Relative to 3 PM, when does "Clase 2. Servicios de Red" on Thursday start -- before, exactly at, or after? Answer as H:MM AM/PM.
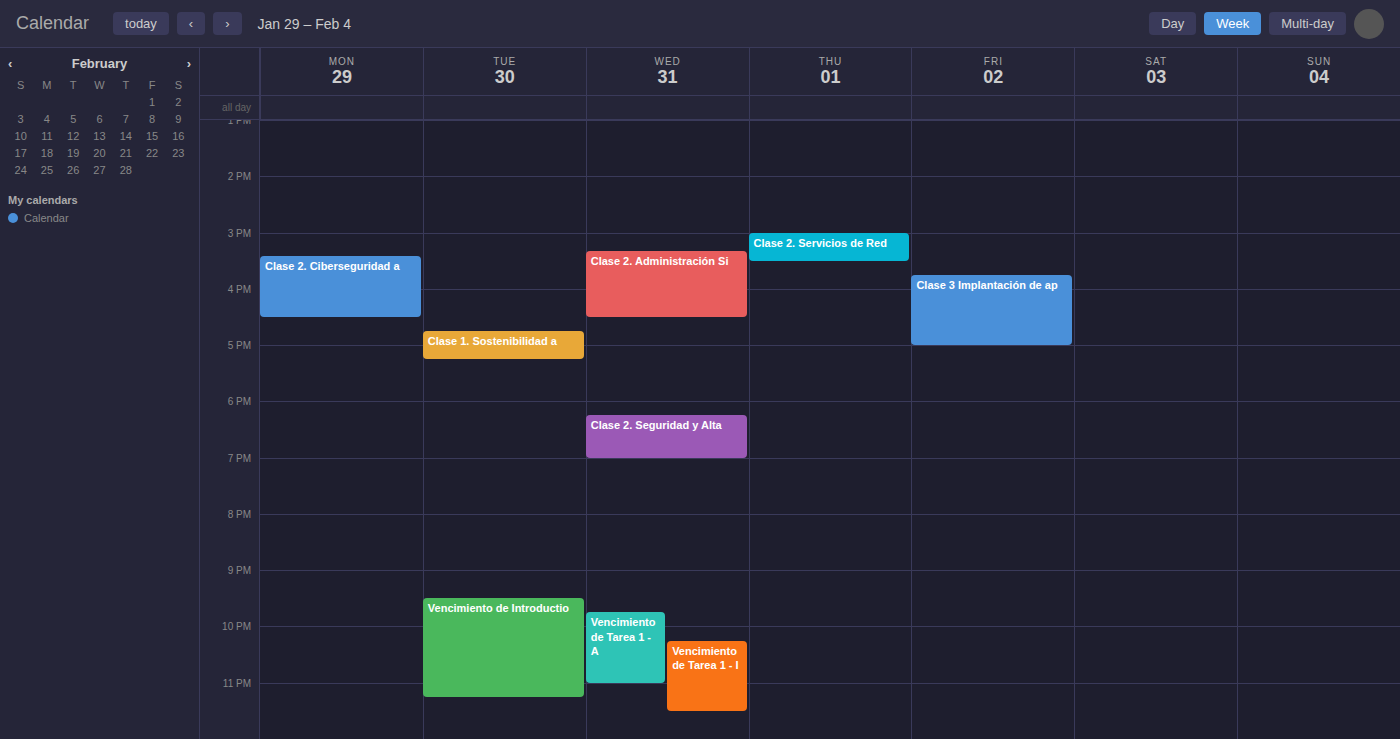
3:00 PM -- exactly at 3 PM, on the 3 PM line.